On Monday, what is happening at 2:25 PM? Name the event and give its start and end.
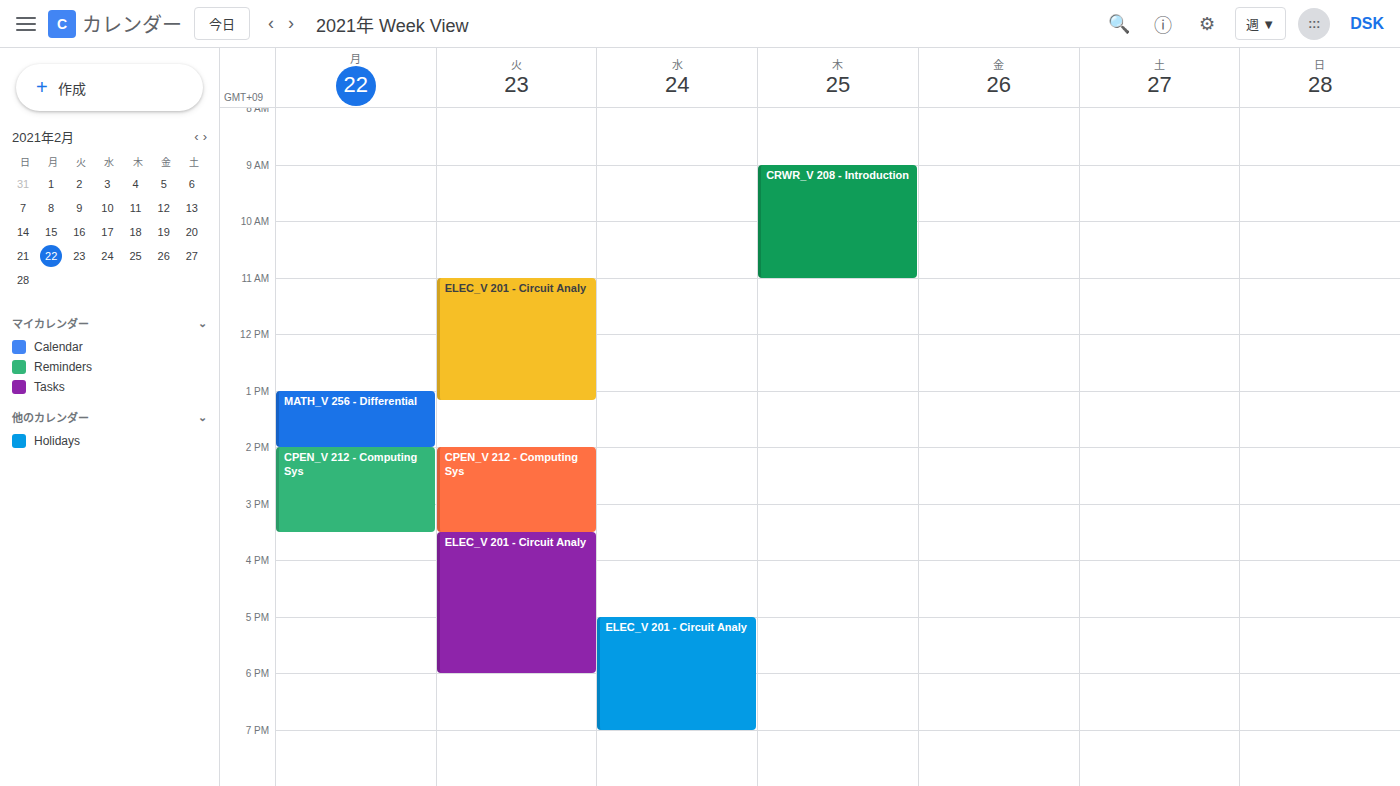
"CPEN_V 212 - Computing Sys", 2:00 PM to 3:30 PM